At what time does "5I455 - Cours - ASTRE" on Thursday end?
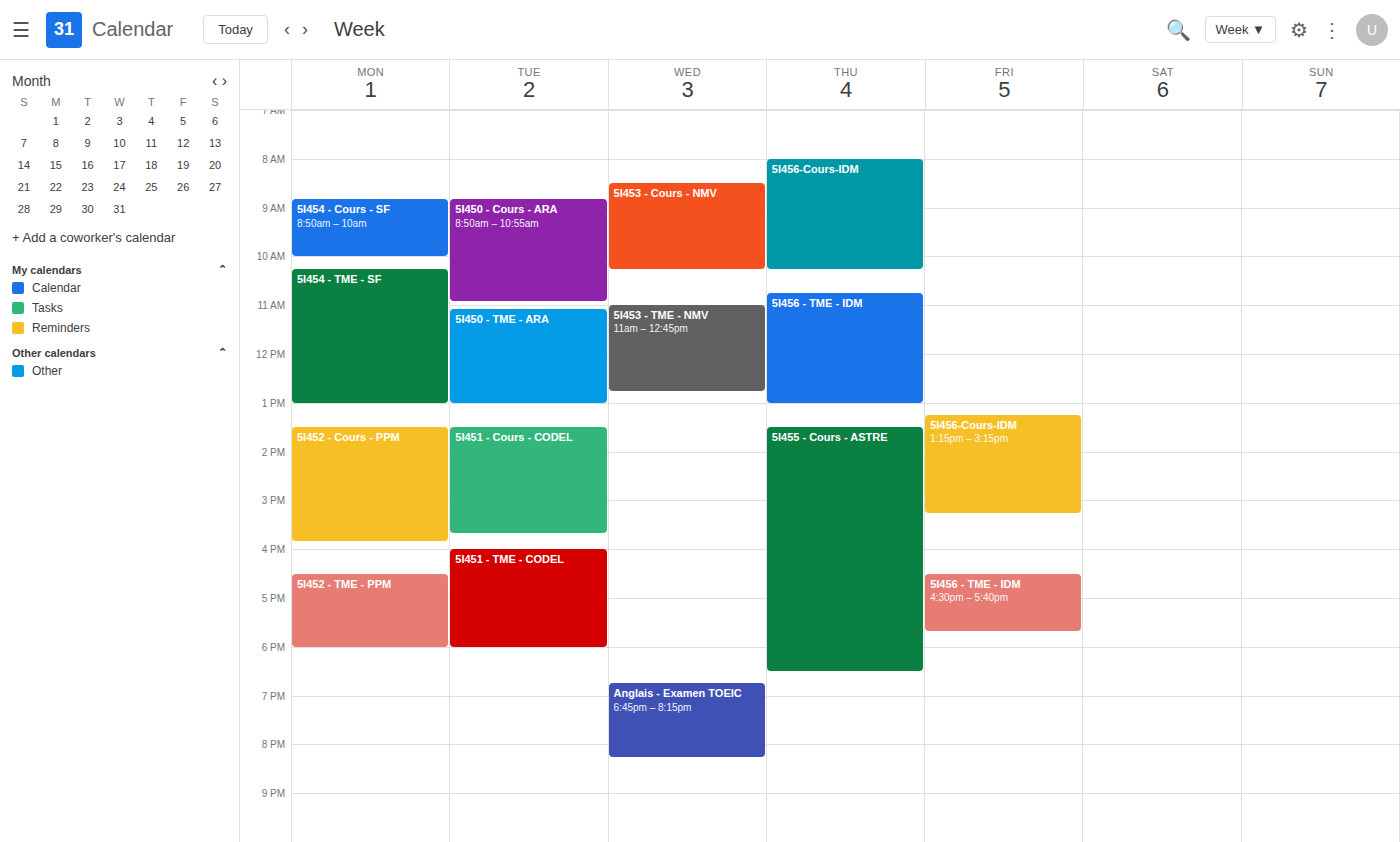
6:30 PM